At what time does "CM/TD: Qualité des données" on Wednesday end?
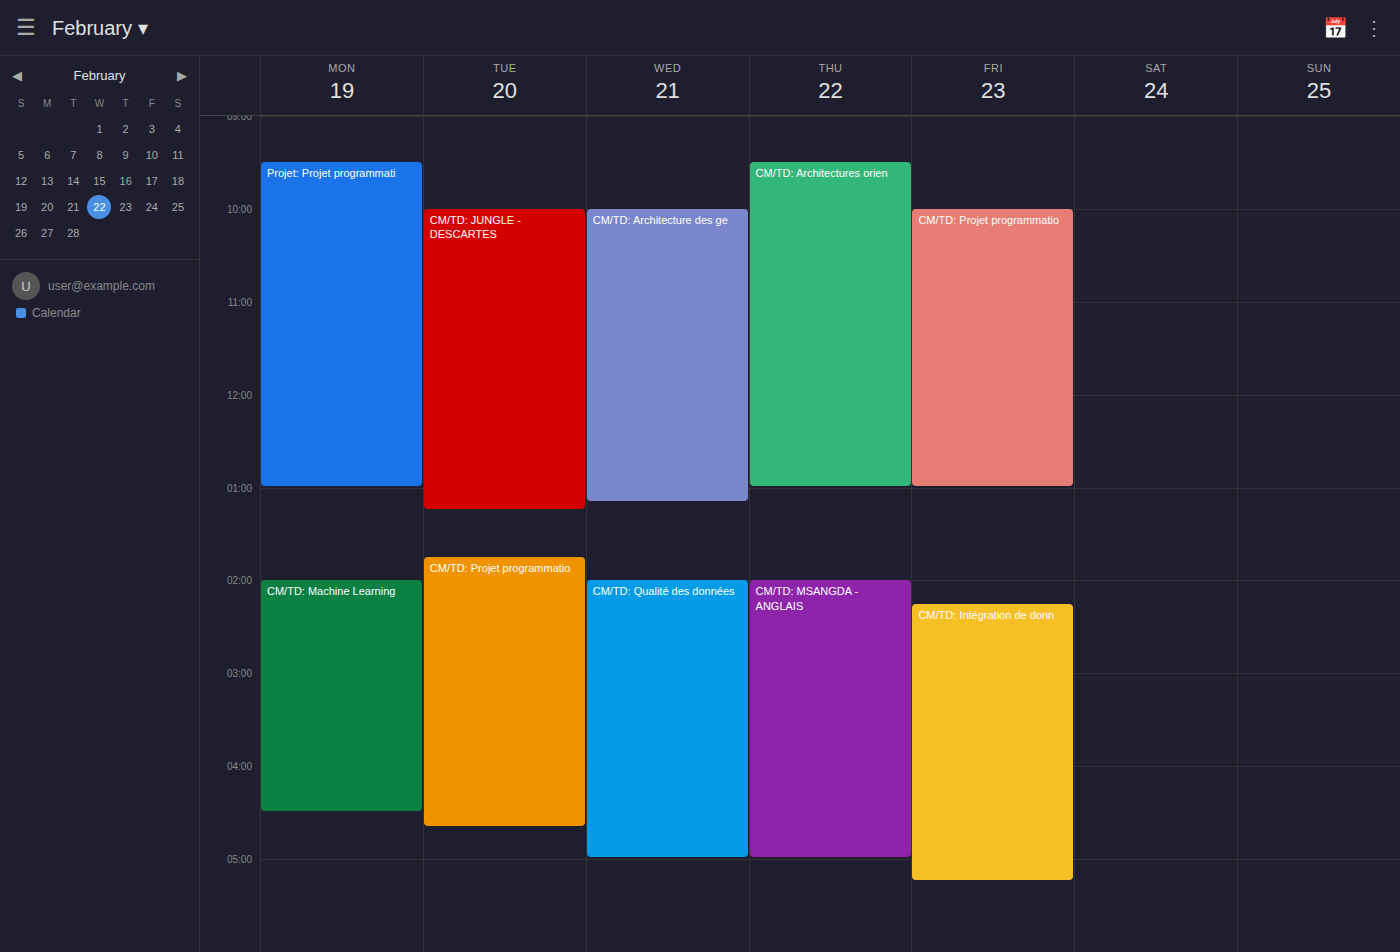
5:00 PM